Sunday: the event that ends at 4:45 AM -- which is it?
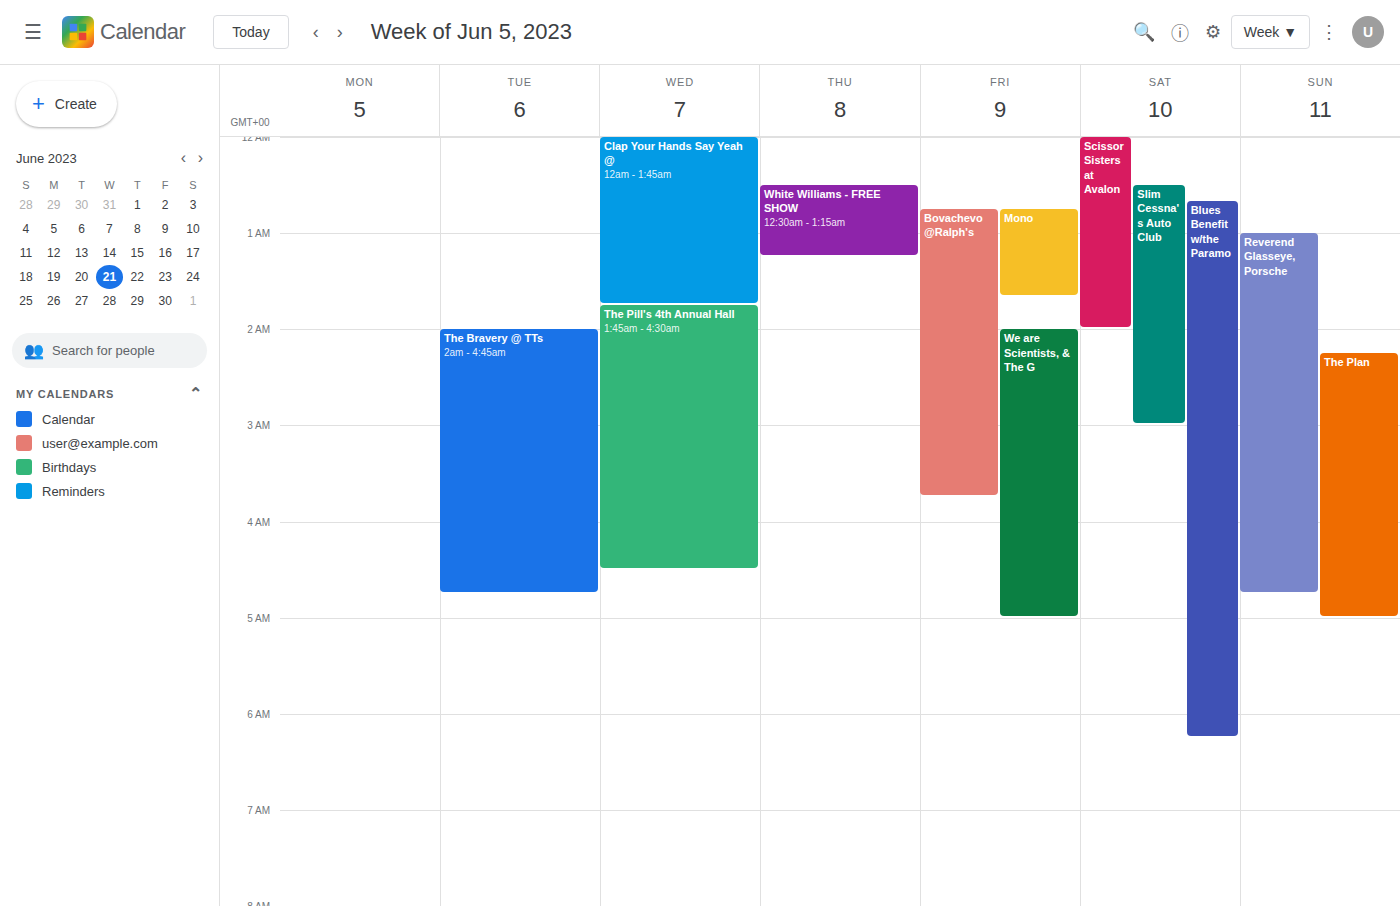
"Reverend Glasseye, Porsche"